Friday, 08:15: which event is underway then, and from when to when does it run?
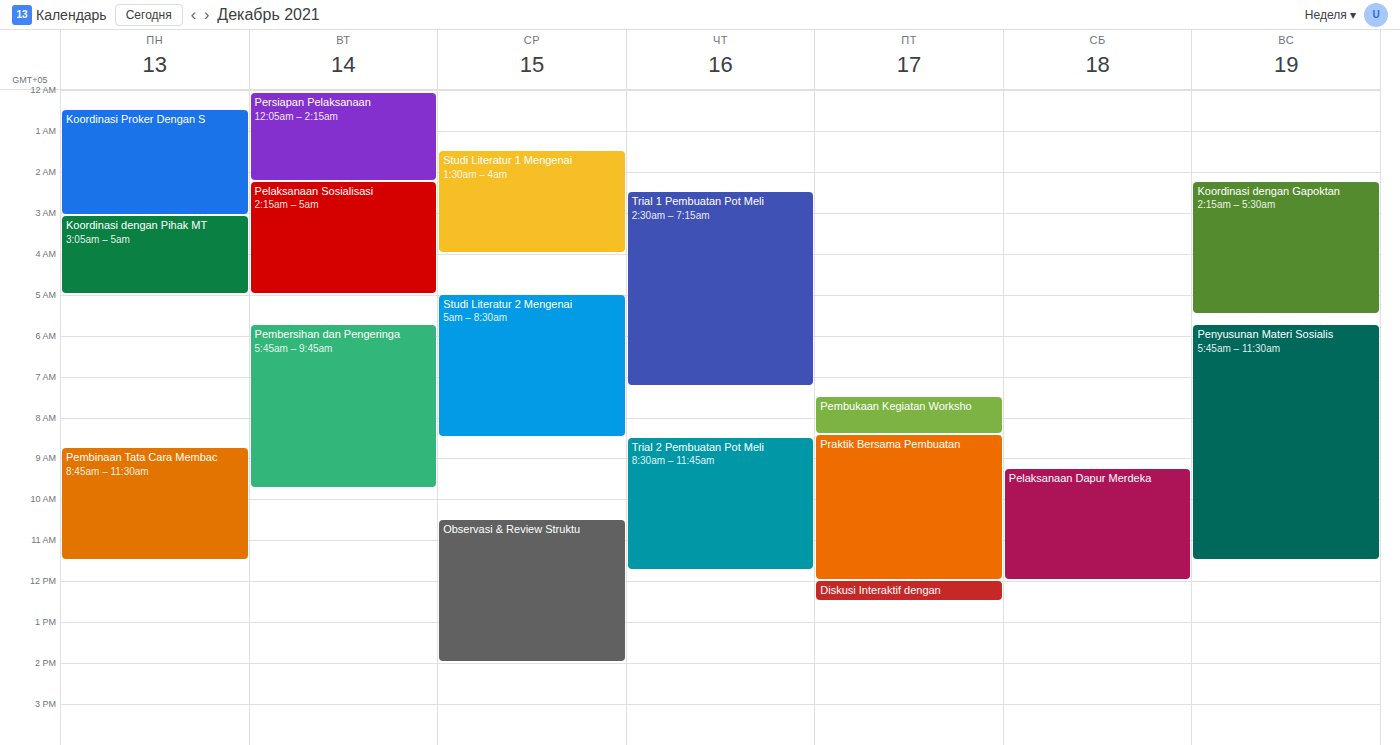
"Pembukaan Kegiatan Worksho", 07:30 to 08:25